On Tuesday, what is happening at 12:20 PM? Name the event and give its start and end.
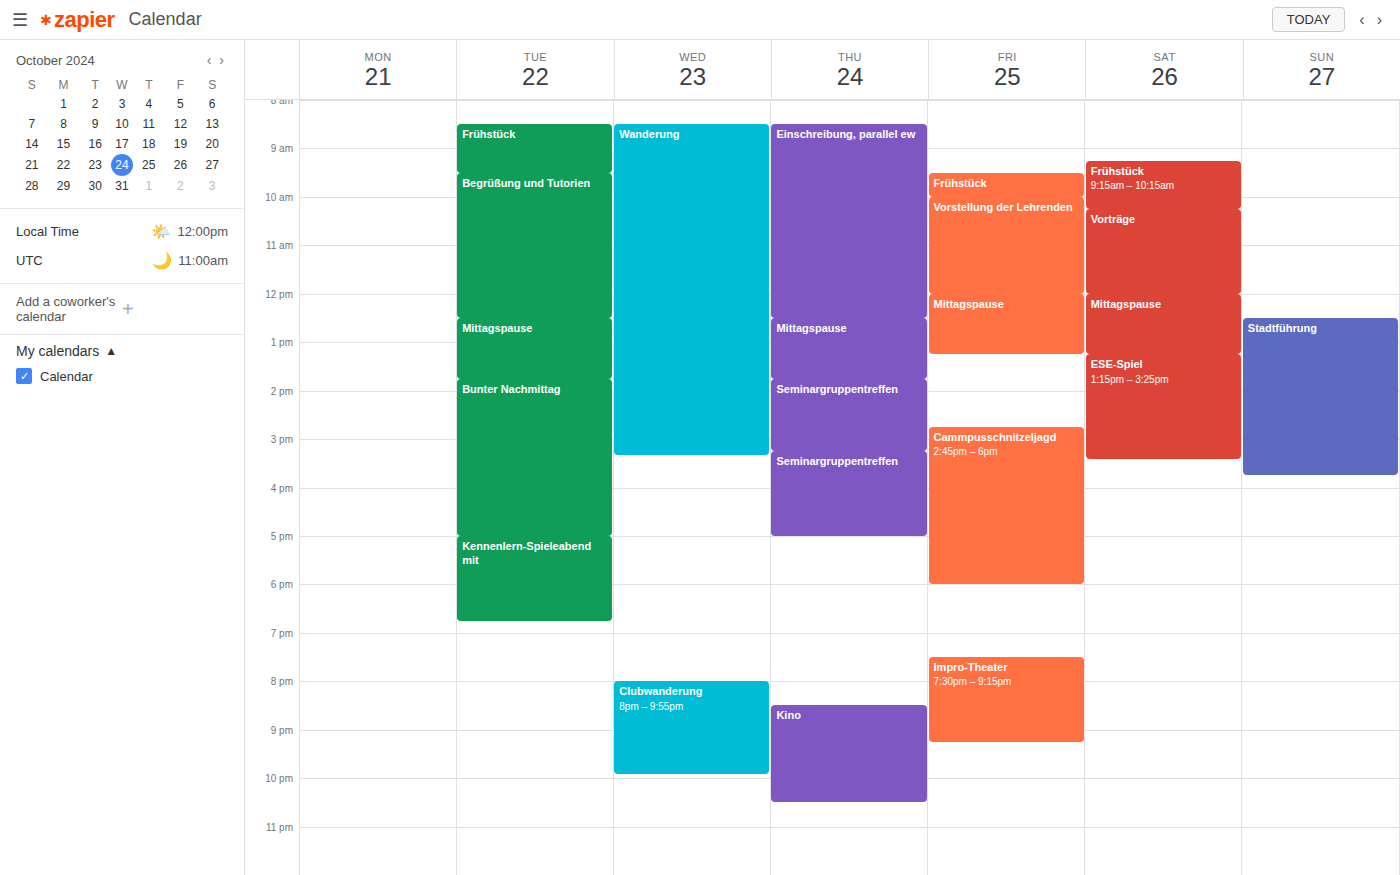
"Begrüßung und Tutorien", 9:30 AM to 12:30 PM